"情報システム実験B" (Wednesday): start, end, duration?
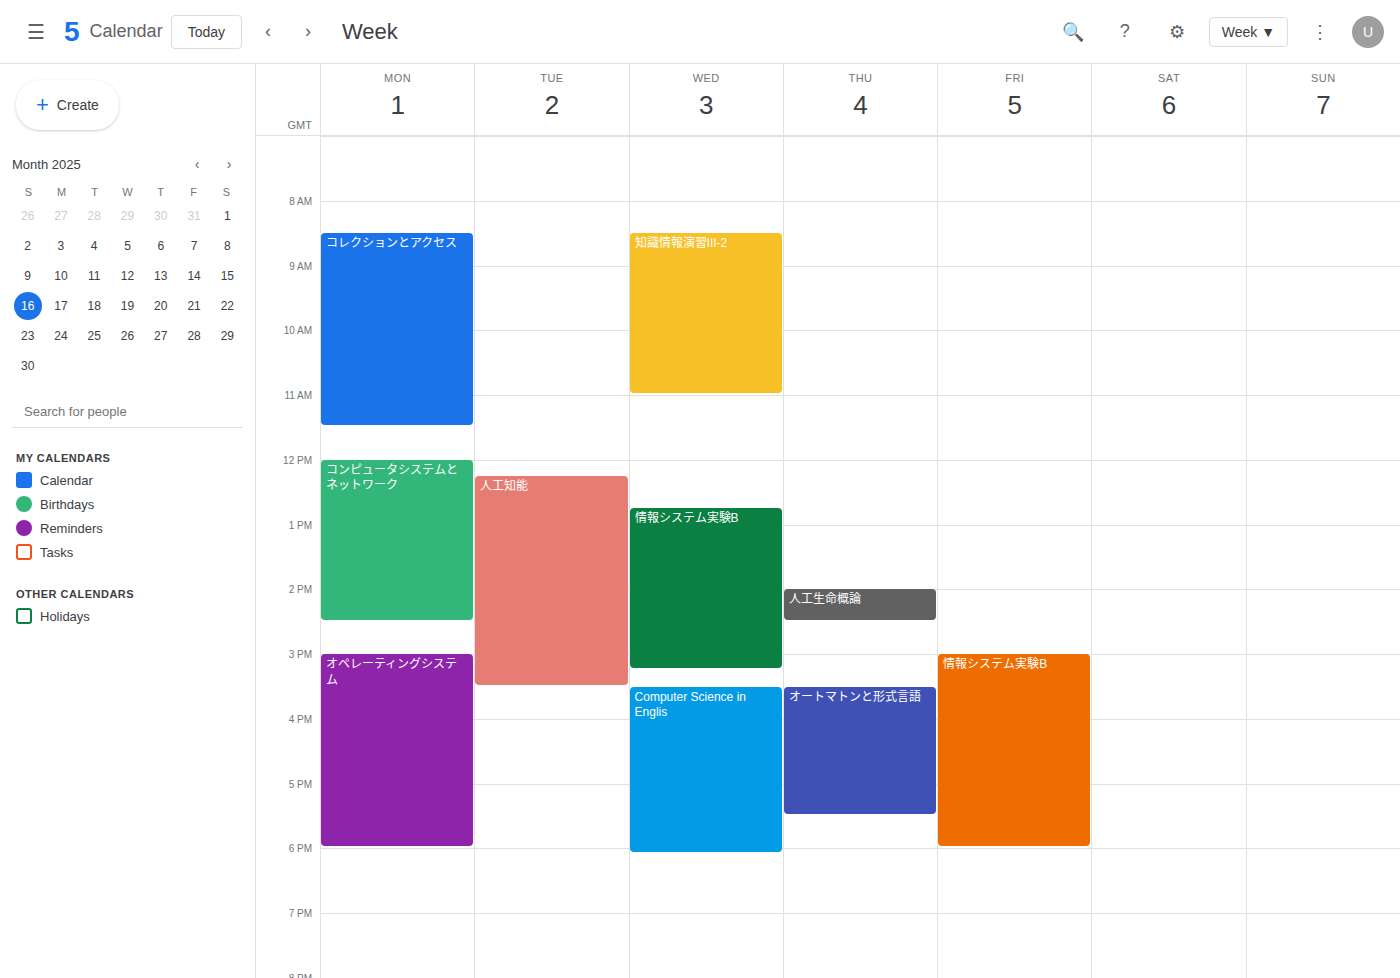
12:45 PM to 3:15 PM, 2 hours 30 minutes